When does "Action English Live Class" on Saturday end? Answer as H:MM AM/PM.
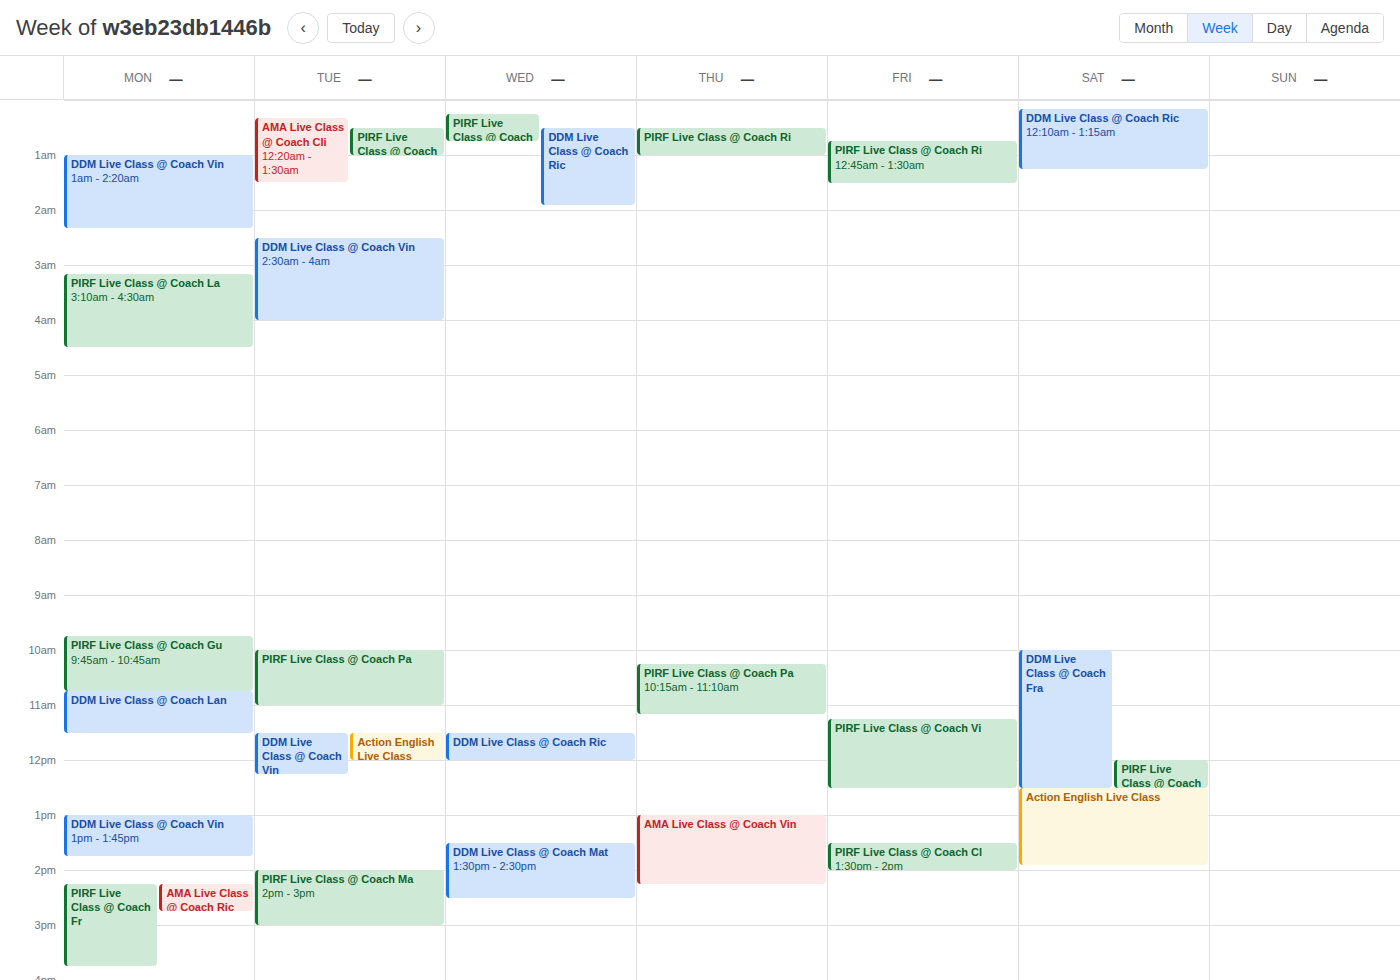
1:55 PM